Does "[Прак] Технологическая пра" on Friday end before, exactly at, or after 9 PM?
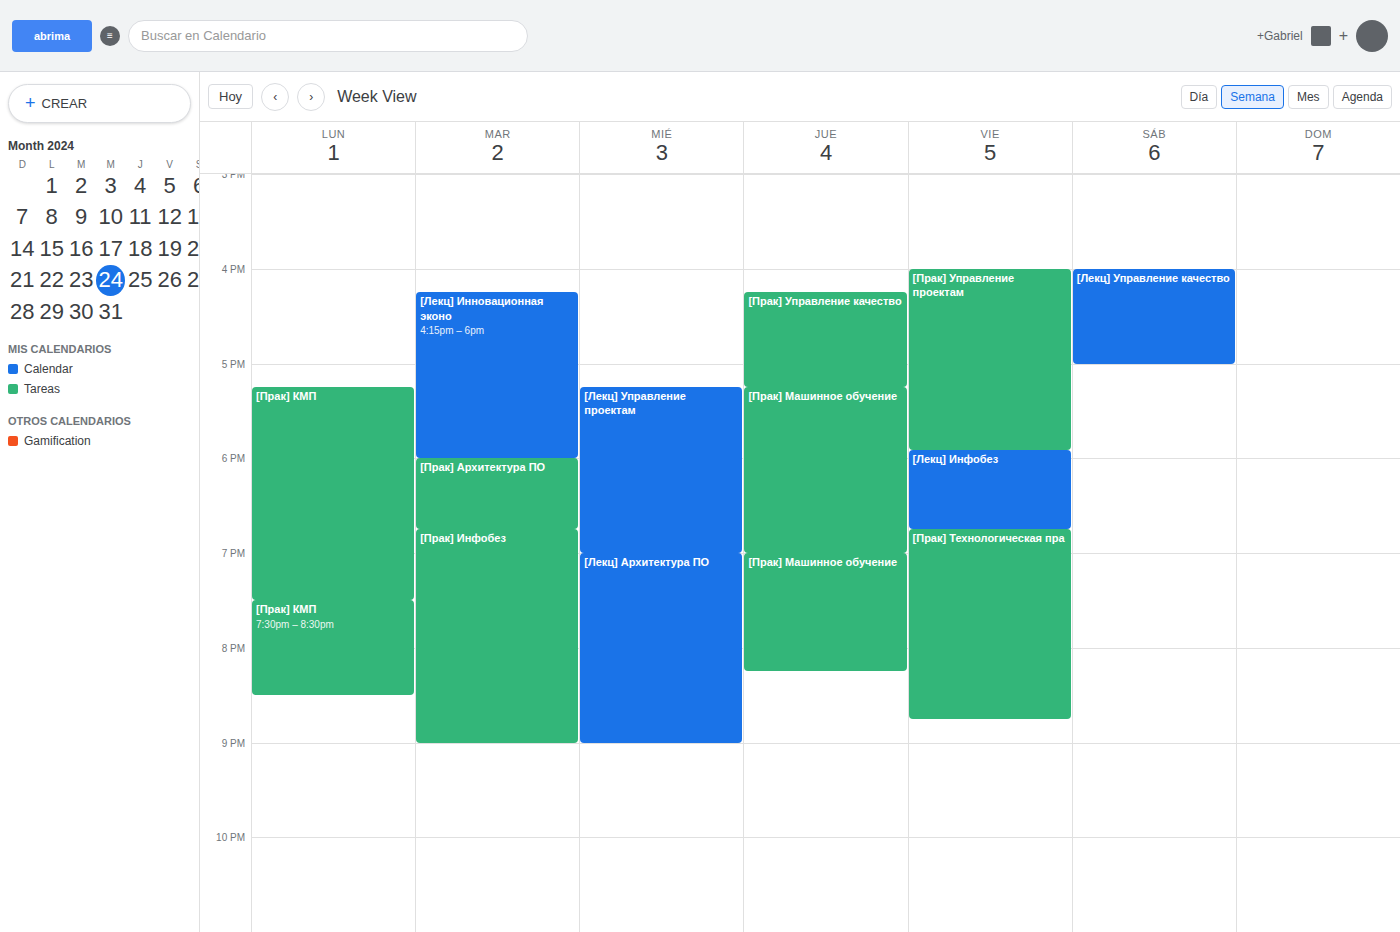
8:45 PM -- before 9 PM, 15 minutes above the 9 PM line.